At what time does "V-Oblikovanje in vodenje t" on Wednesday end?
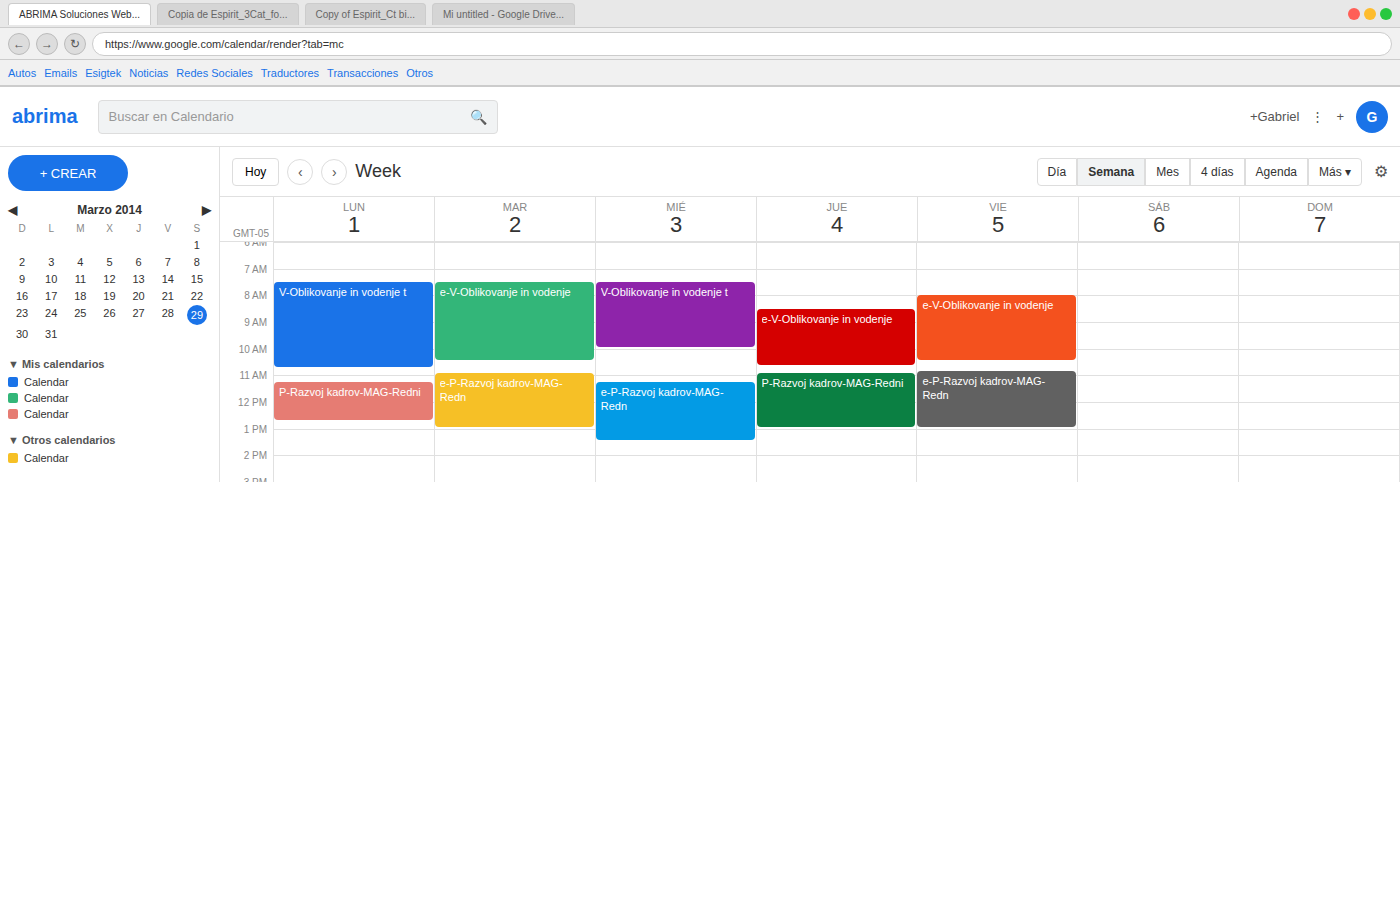
10:00 AM